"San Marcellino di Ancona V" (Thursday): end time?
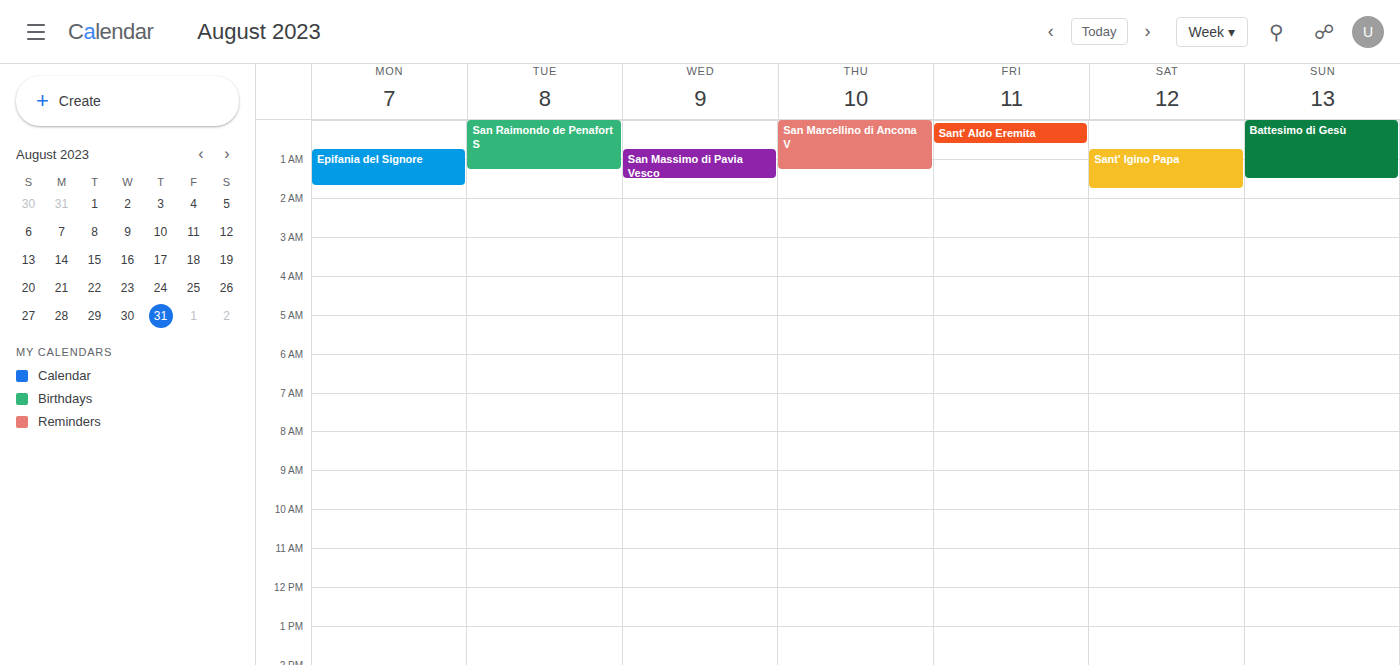
1:15 AM